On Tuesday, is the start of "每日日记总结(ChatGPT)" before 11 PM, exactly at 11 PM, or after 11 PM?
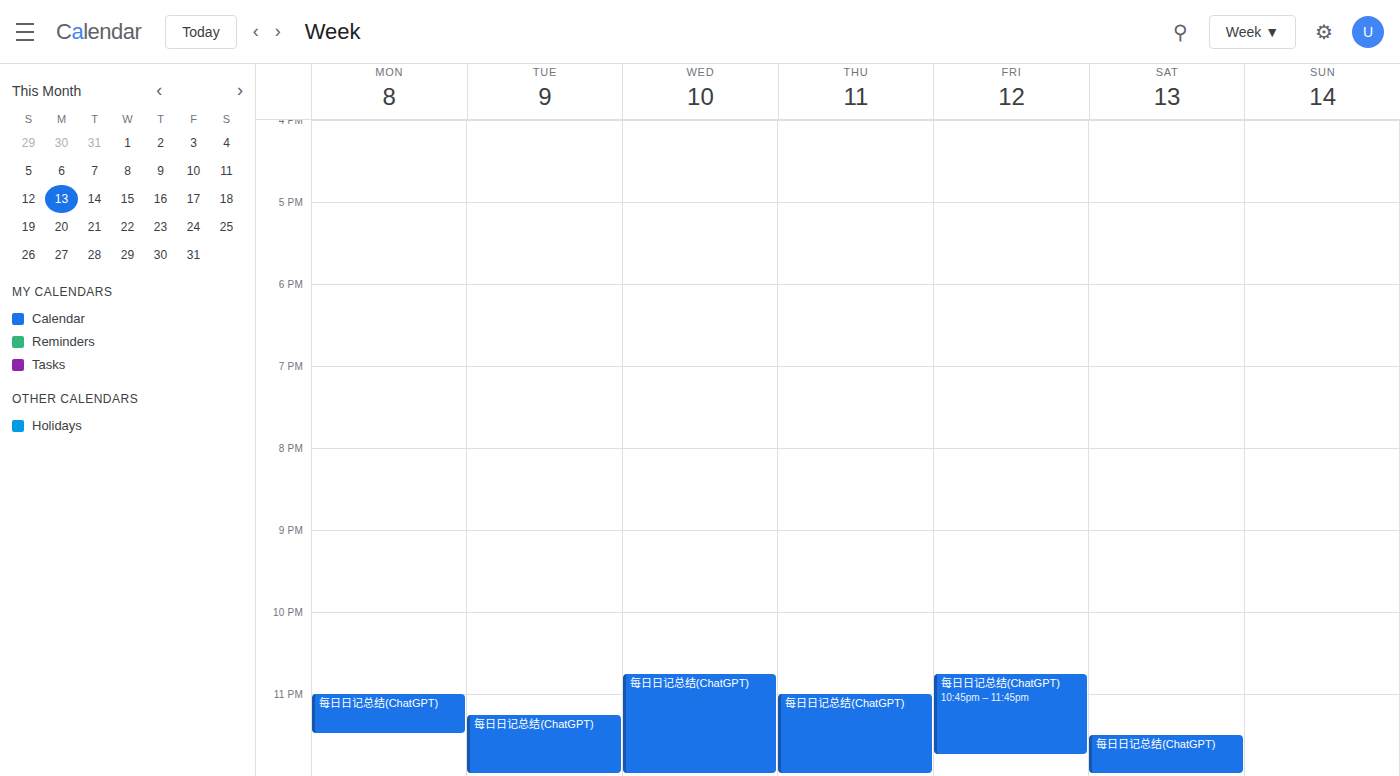
11:15 PM -- after 11 PM, 15 minutes below the 11 PM line.